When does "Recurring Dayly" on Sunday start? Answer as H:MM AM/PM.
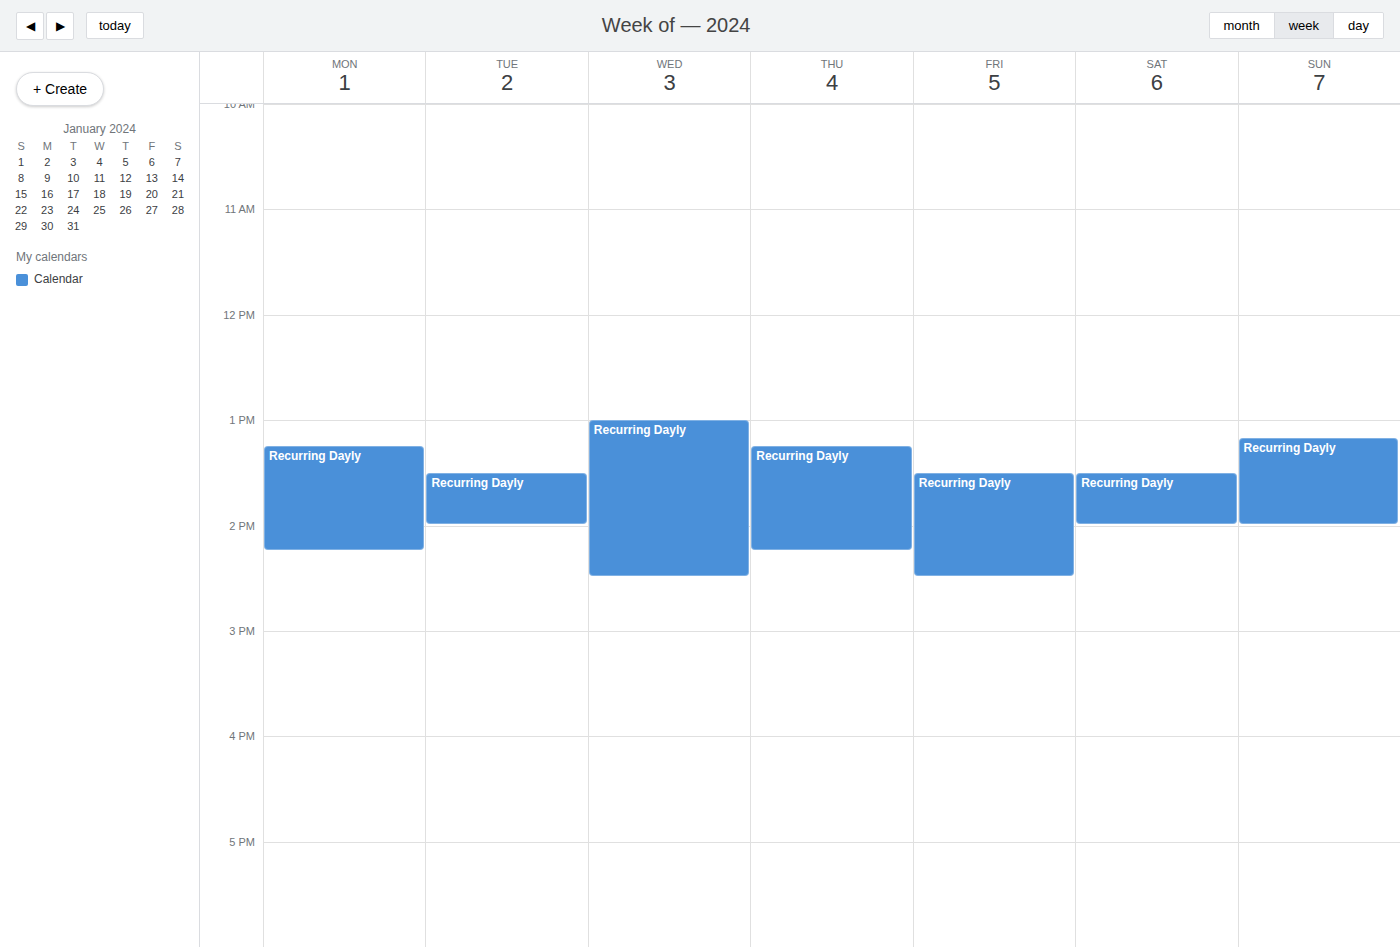
1:10 PM